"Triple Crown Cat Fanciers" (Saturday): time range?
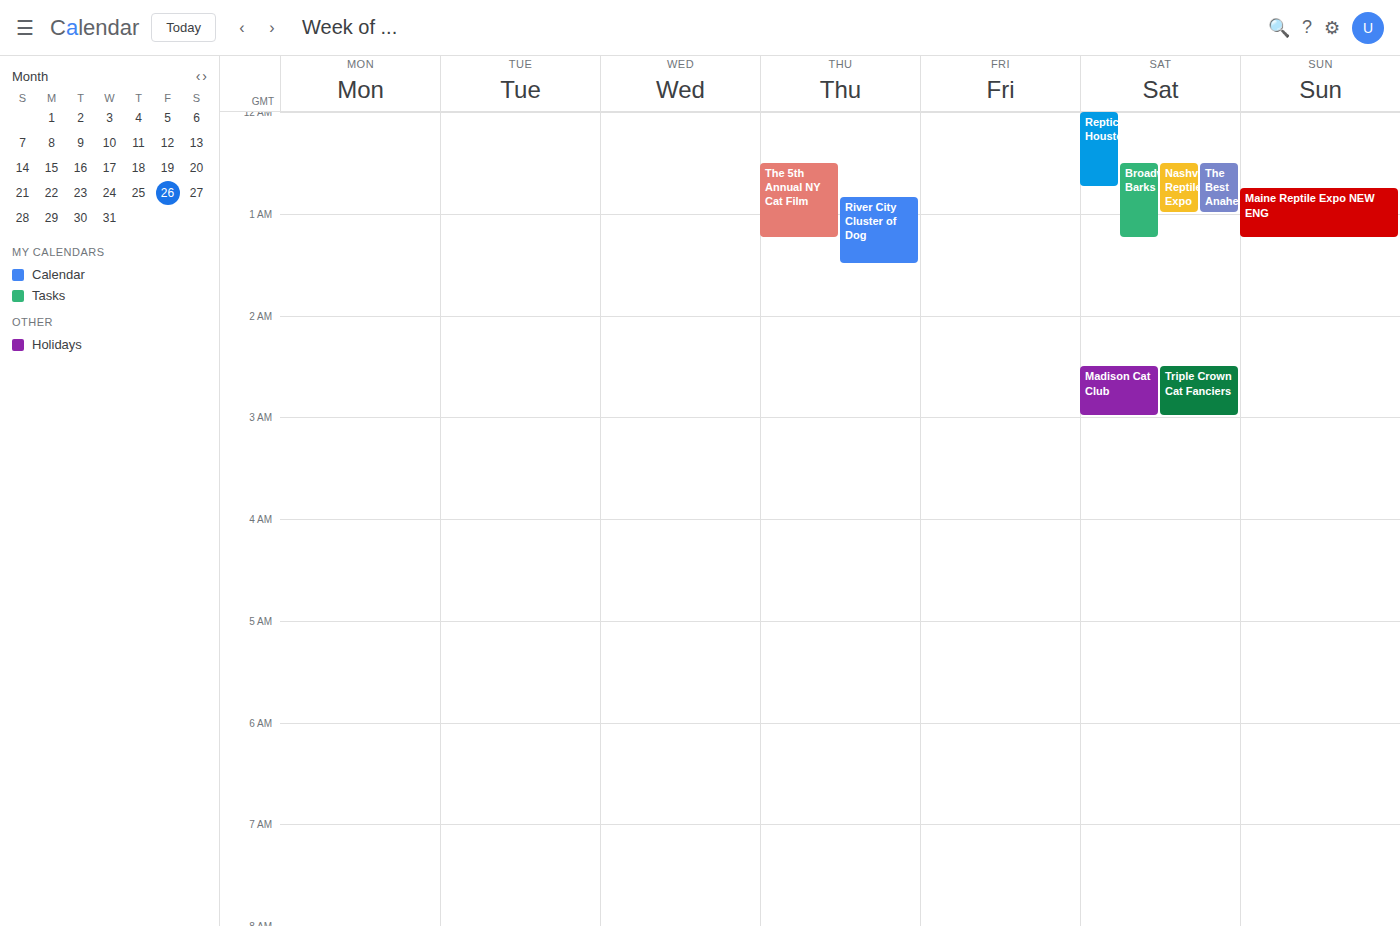
2:30 AM to 3:00 AM